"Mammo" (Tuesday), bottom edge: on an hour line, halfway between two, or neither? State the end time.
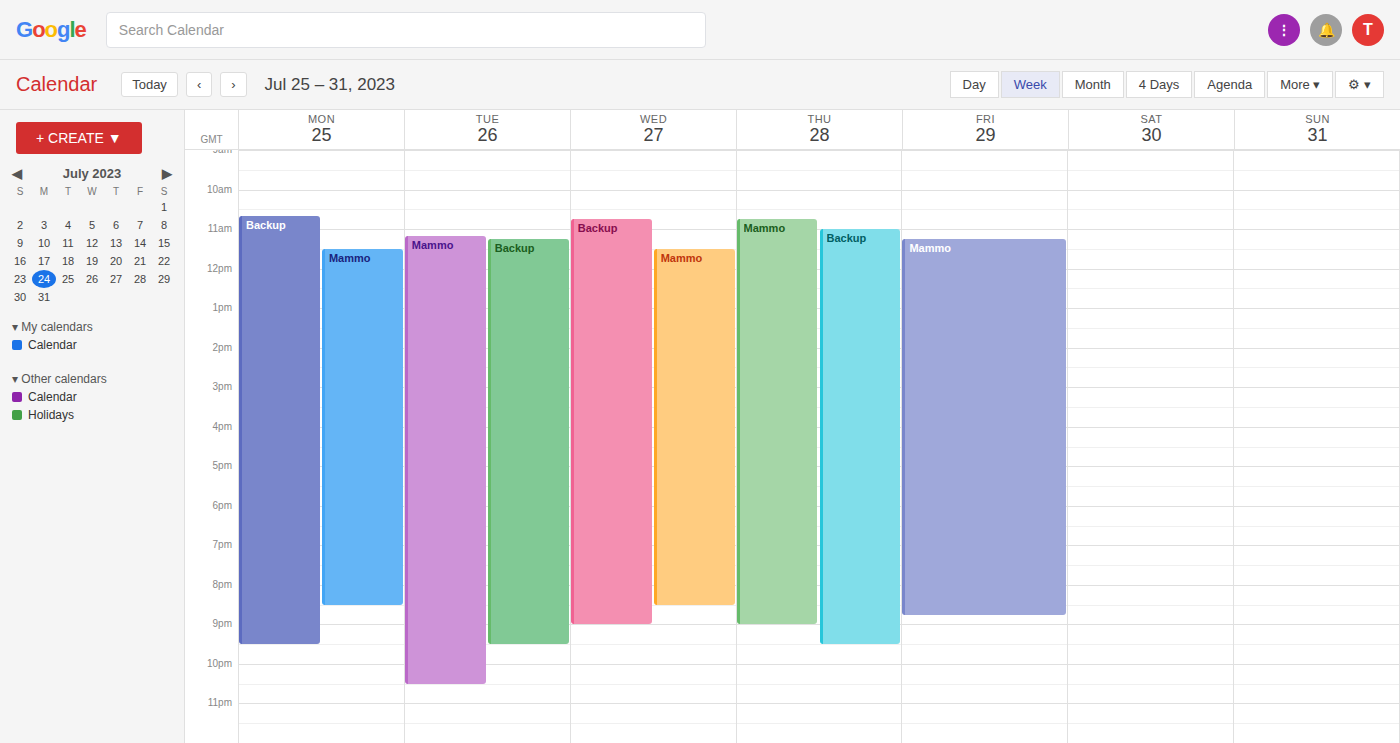
10:30 PM -- halfway between the 10 PM and 11 PM lines.